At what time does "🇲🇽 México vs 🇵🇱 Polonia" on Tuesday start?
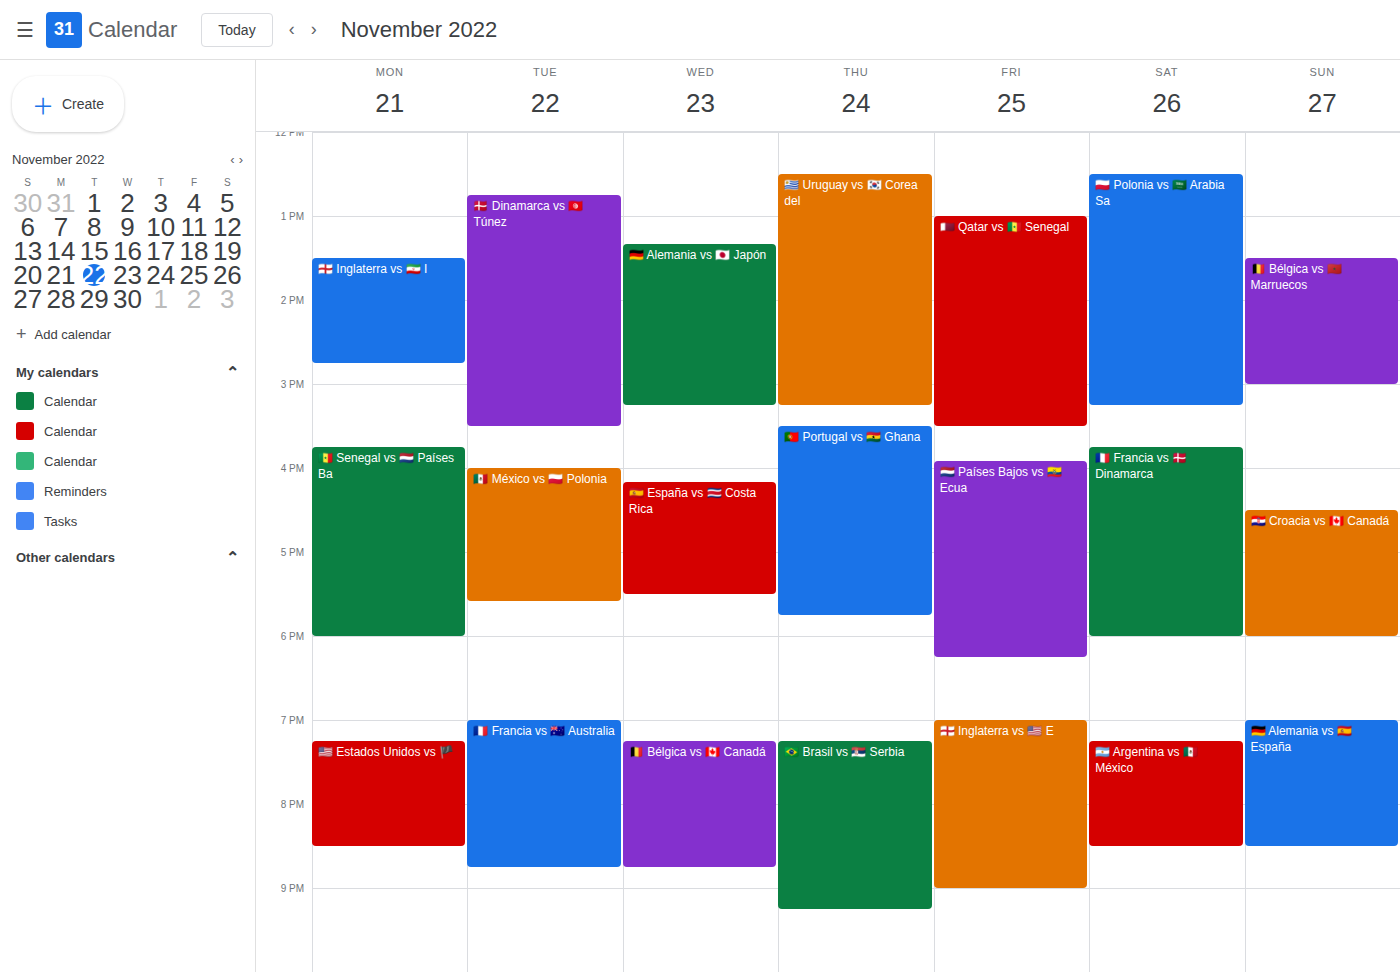
4:00 PM